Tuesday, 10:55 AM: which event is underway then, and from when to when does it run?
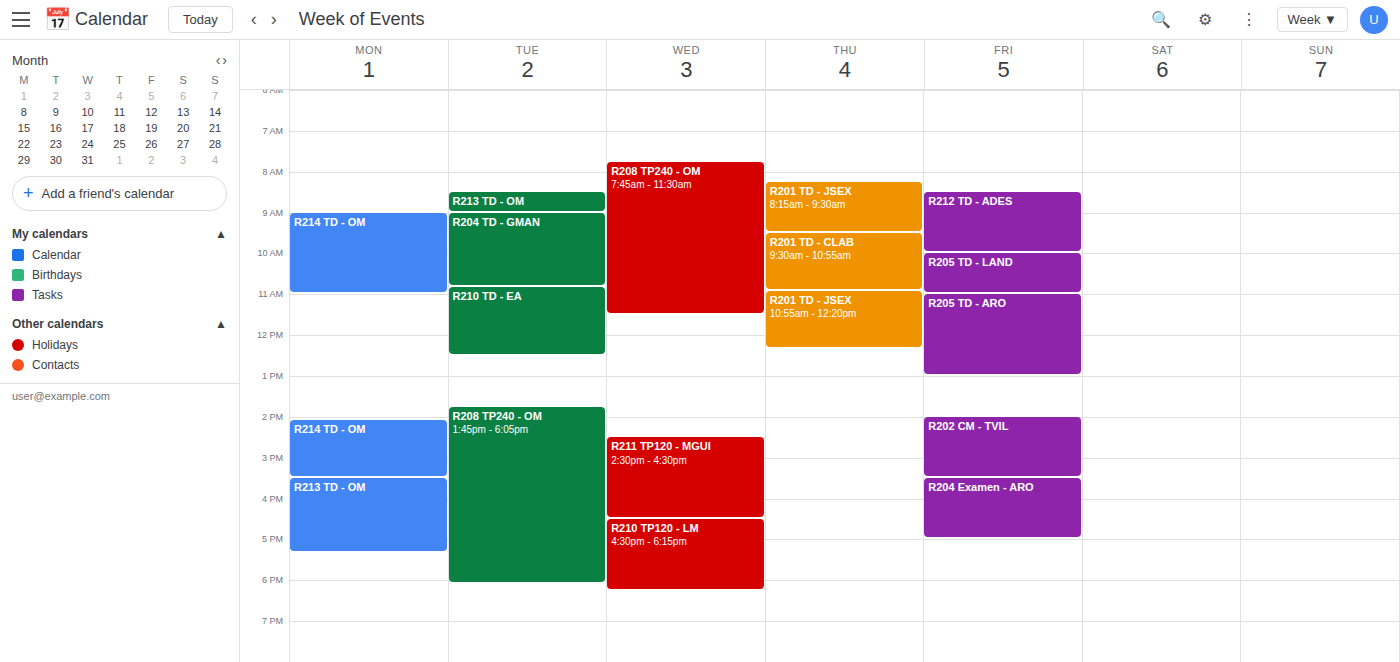
"R210 TD - EA", 10:50 AM to 12:30 PM